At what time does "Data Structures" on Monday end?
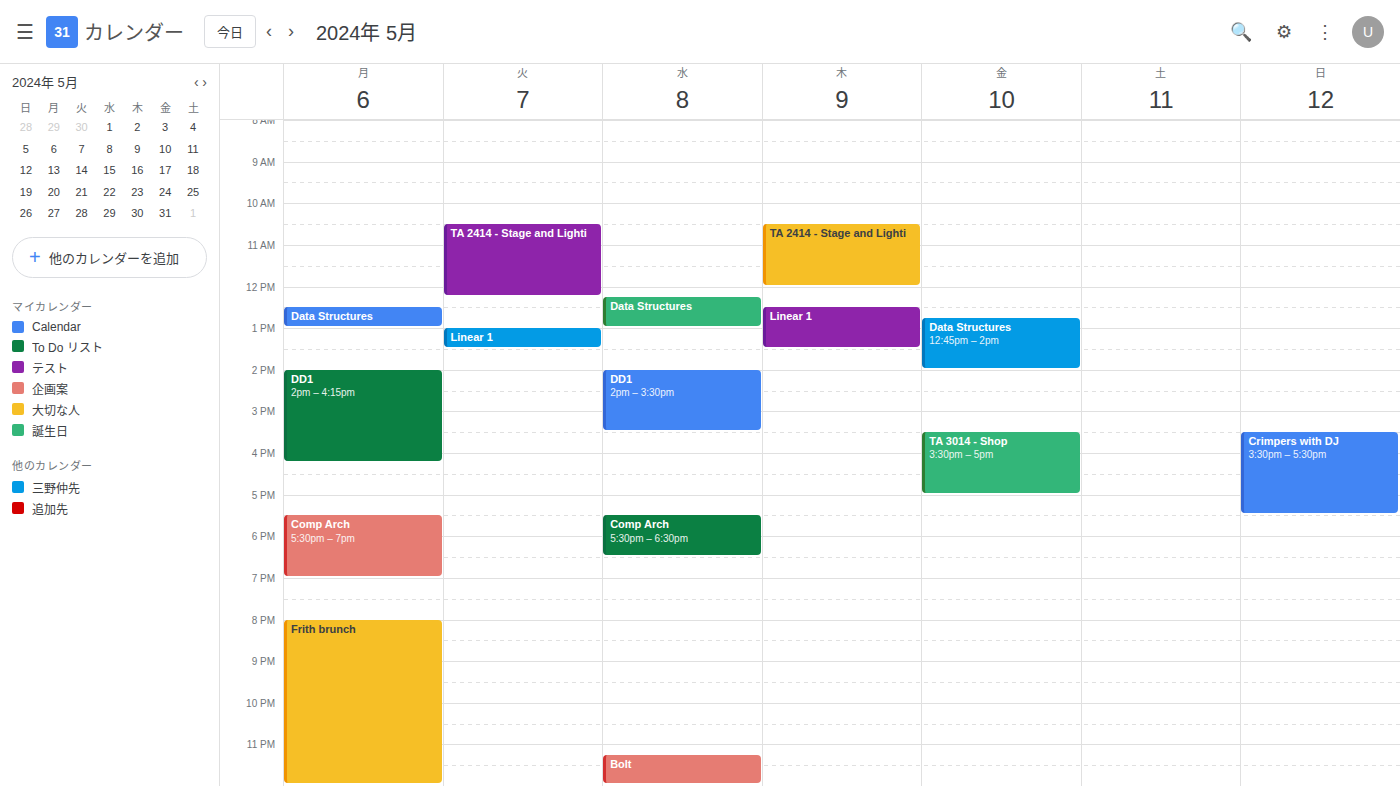
13:00